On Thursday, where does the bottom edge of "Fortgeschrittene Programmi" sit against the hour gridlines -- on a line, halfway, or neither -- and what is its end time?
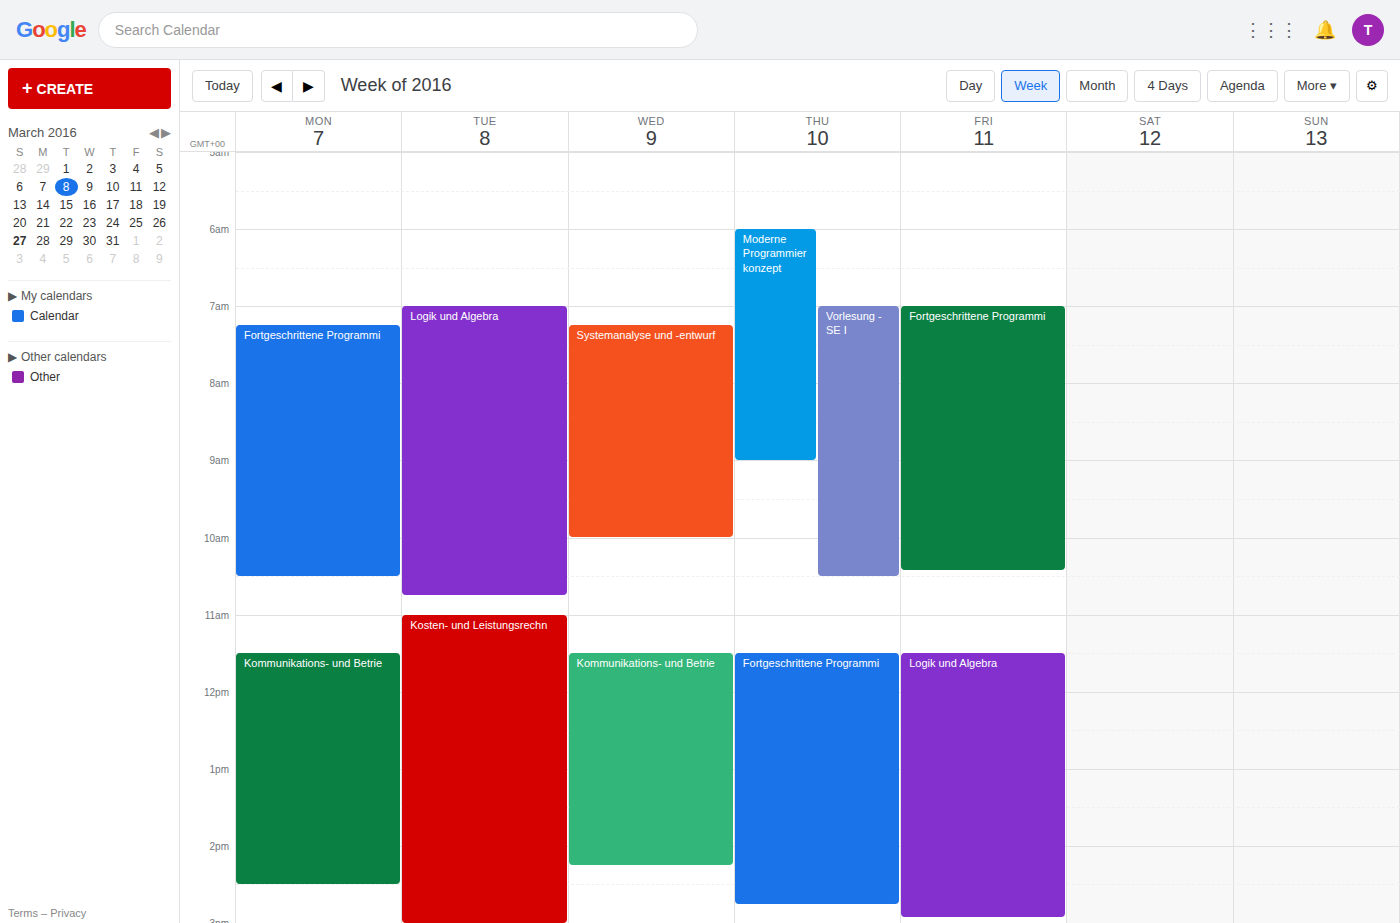
2:45 PM -- neither: three quarters of the way from the 2 PM line to the 3 PM line.